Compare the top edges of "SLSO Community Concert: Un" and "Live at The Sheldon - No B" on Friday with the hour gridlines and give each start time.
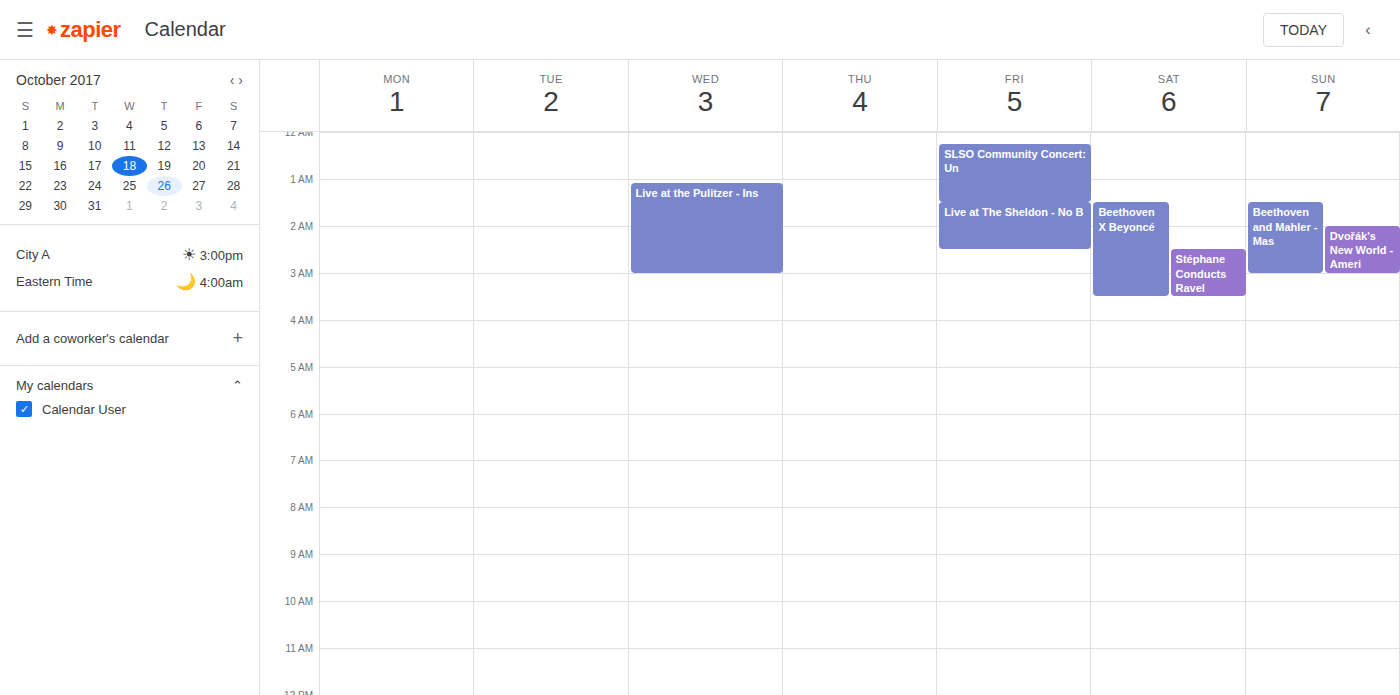
"SLSO Community Concert: Un": 12:15 AM, neither: a quarter of the way from the 12 AM line to the 1 AM line. "Live at The Sheldon - No B": 1:30 AM, halfway between the 1 AM and 2 AM lines.